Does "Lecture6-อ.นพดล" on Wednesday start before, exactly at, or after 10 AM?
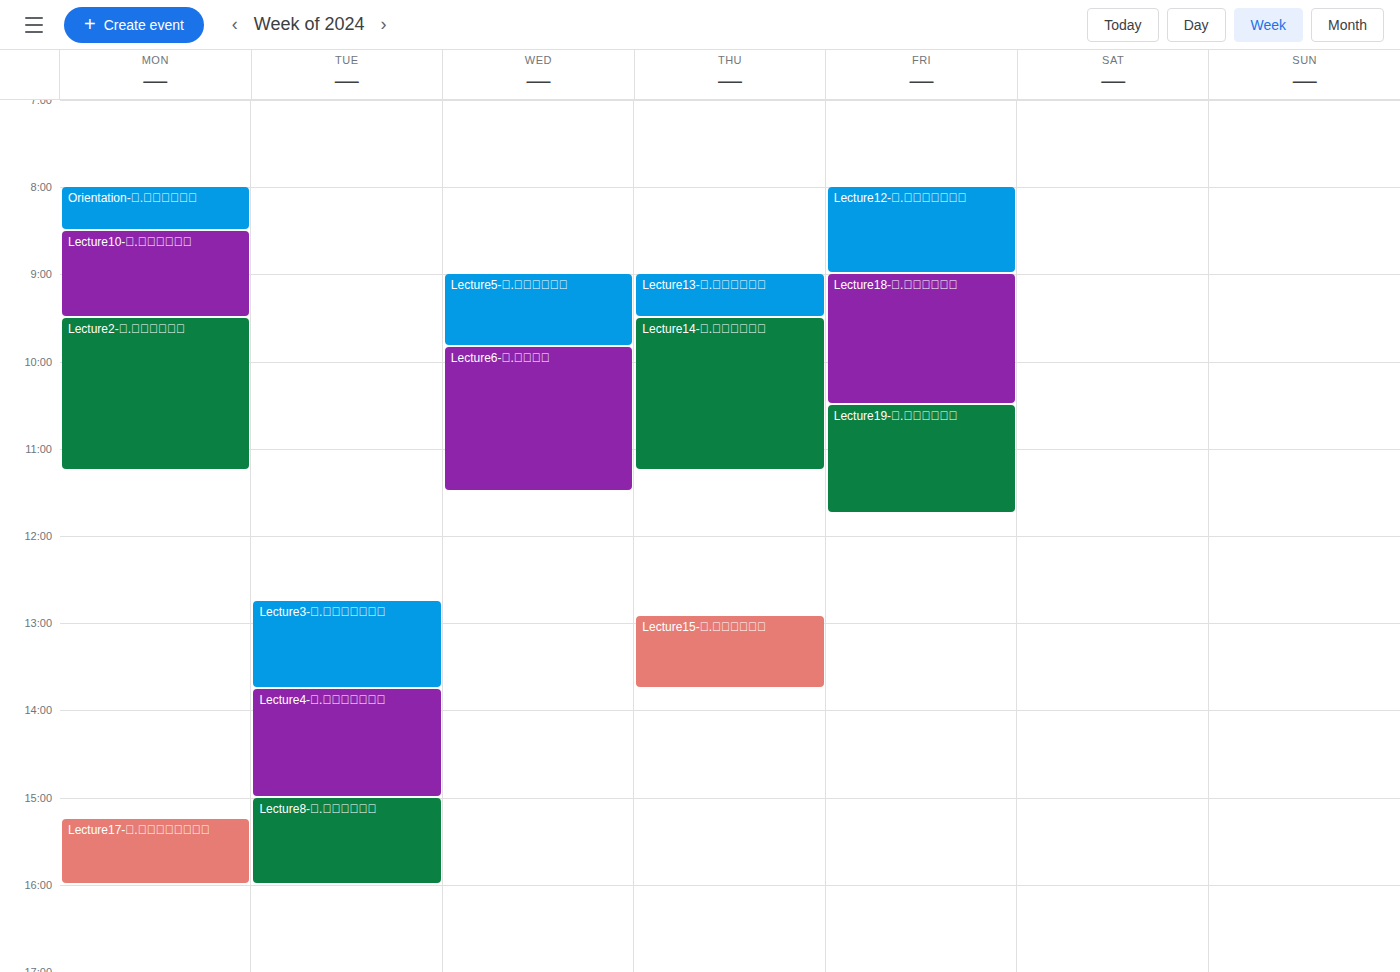
9:50 AM -- before 10 AM, 10 minutes above the 10 AM line.